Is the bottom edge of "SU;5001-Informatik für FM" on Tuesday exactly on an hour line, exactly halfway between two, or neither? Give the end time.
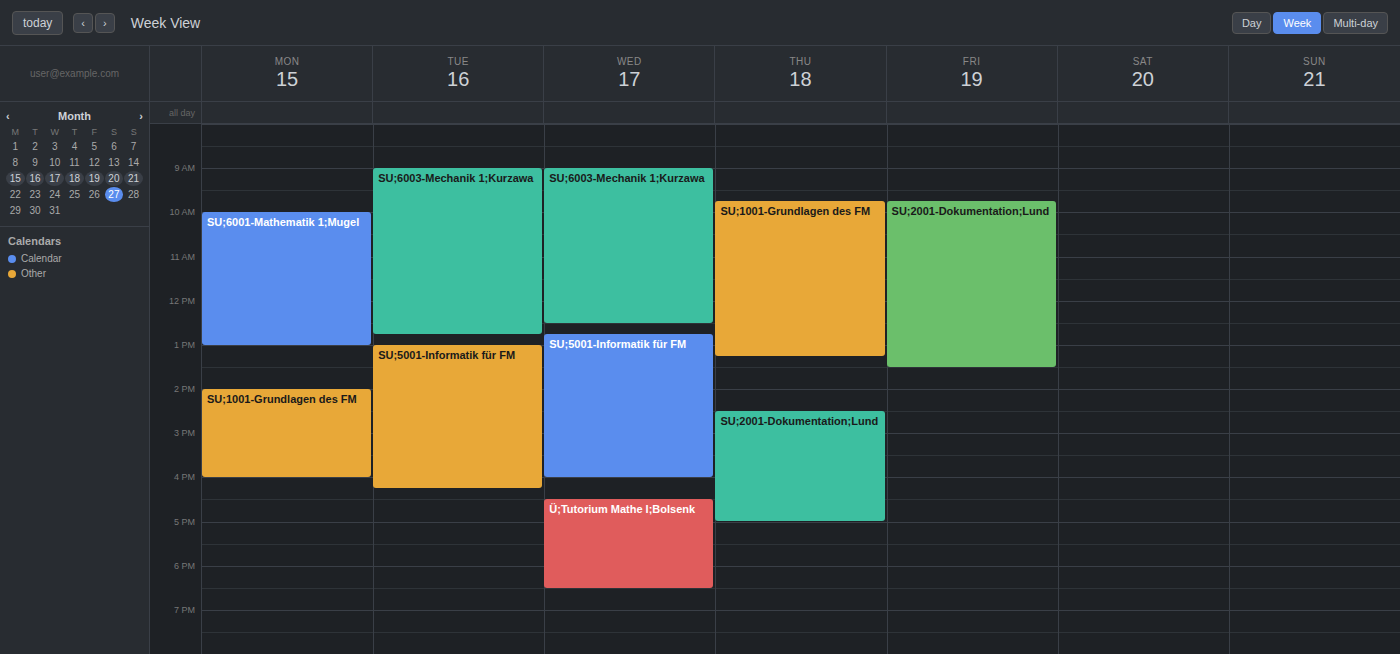
4:15 PM -- neither: a quarter of the way from the 4 PM line to the 5 PM line.